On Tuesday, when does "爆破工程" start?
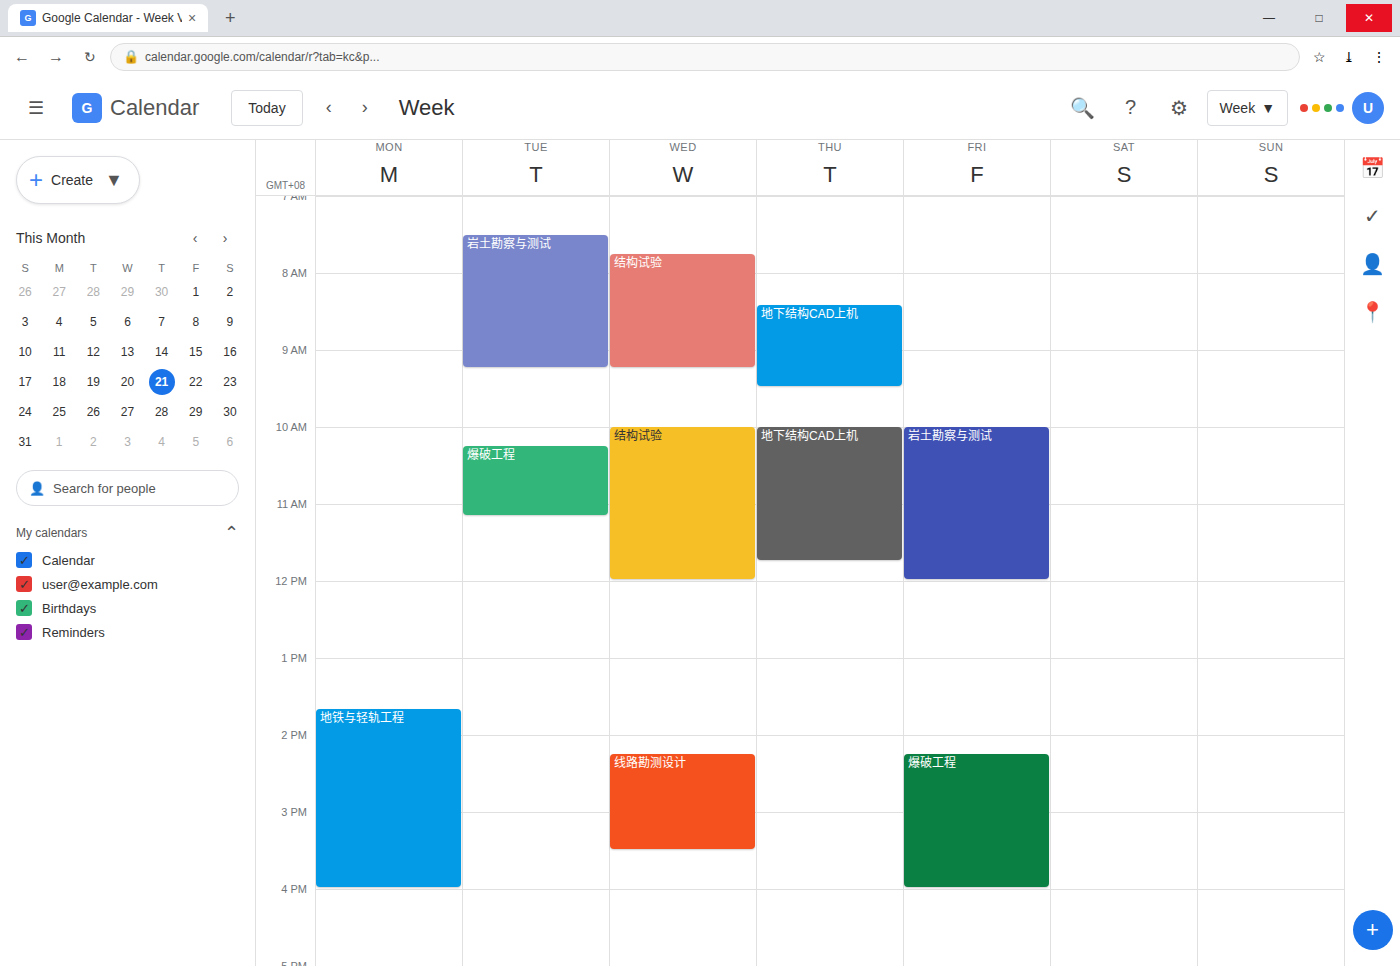
10:15 AM